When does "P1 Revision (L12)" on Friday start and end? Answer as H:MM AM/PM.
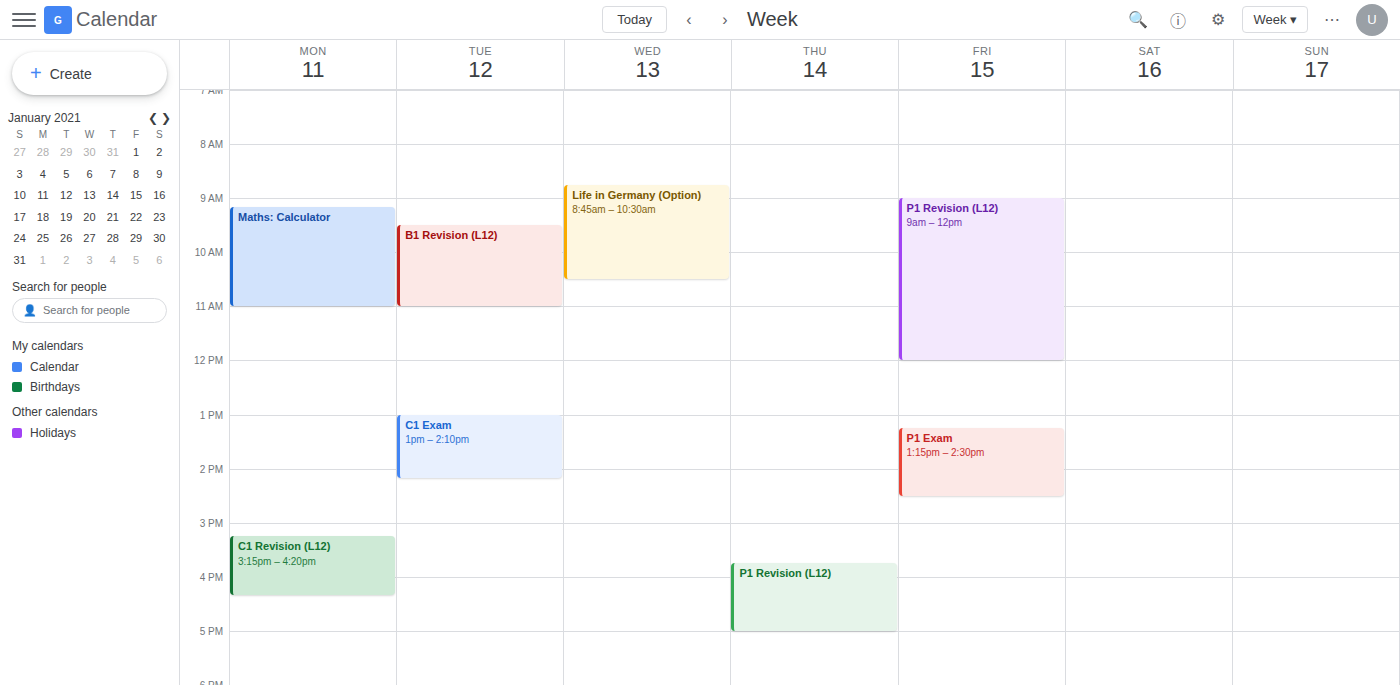
9:00 AM to 12:00 PM